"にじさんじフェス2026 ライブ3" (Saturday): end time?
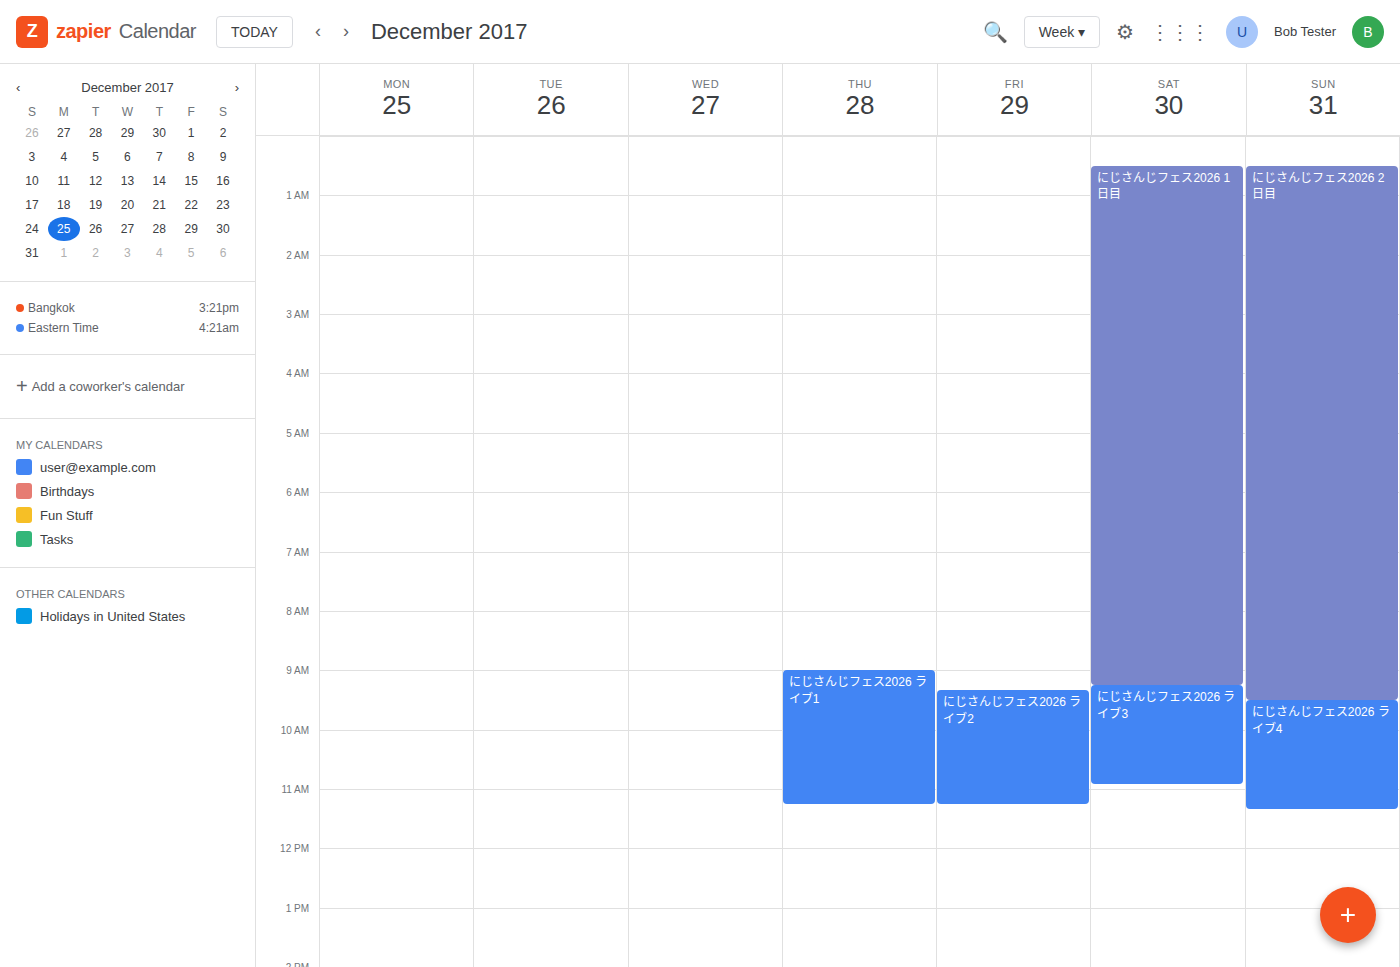
10:55 AM